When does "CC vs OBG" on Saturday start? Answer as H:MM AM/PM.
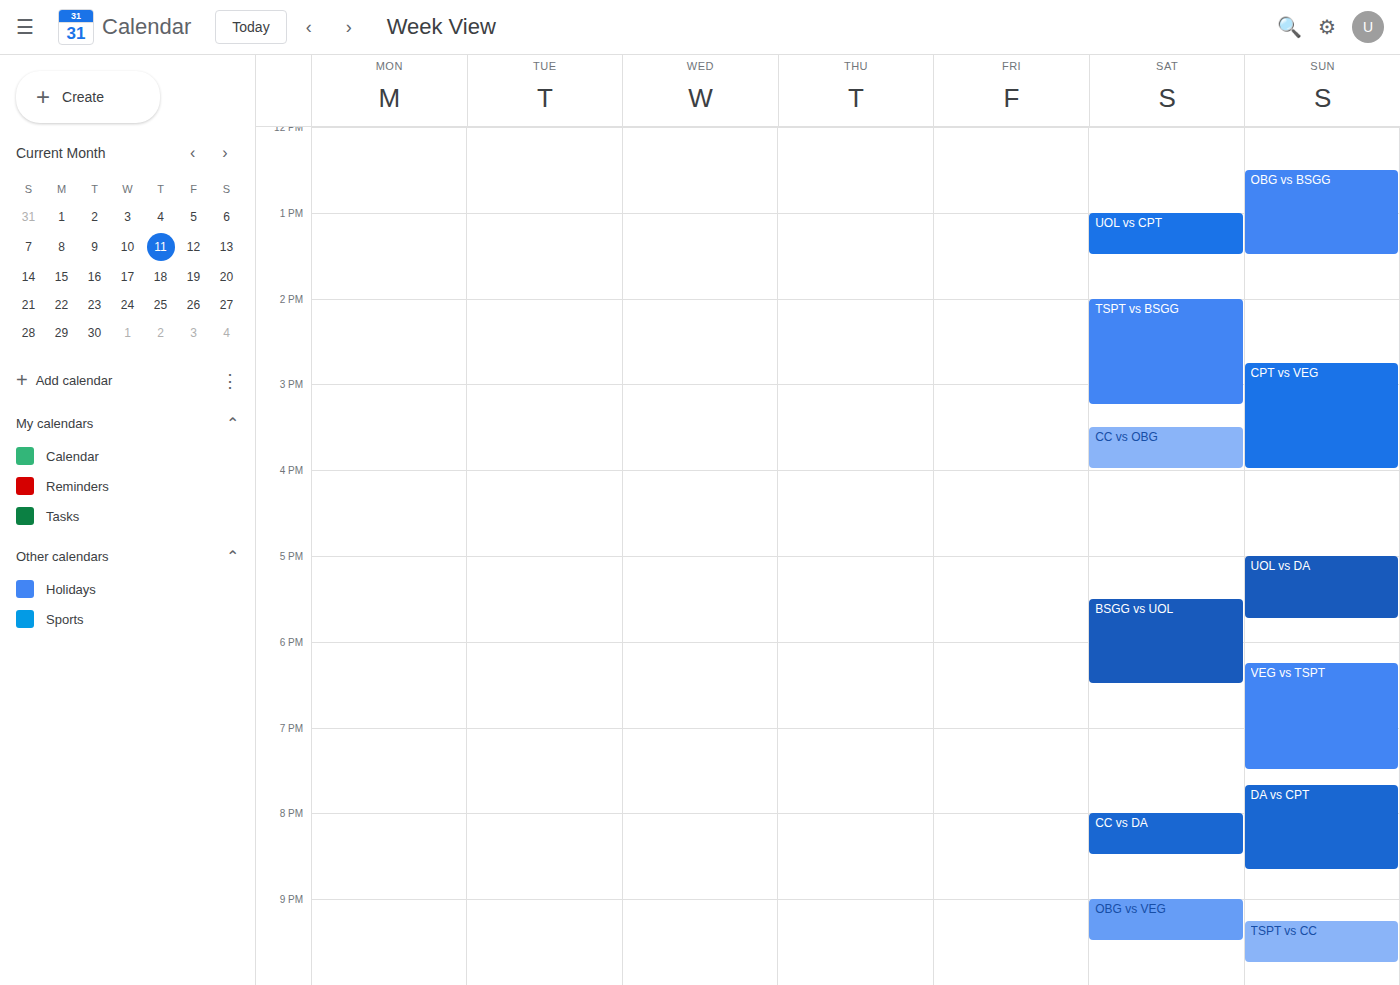
3:30 PM